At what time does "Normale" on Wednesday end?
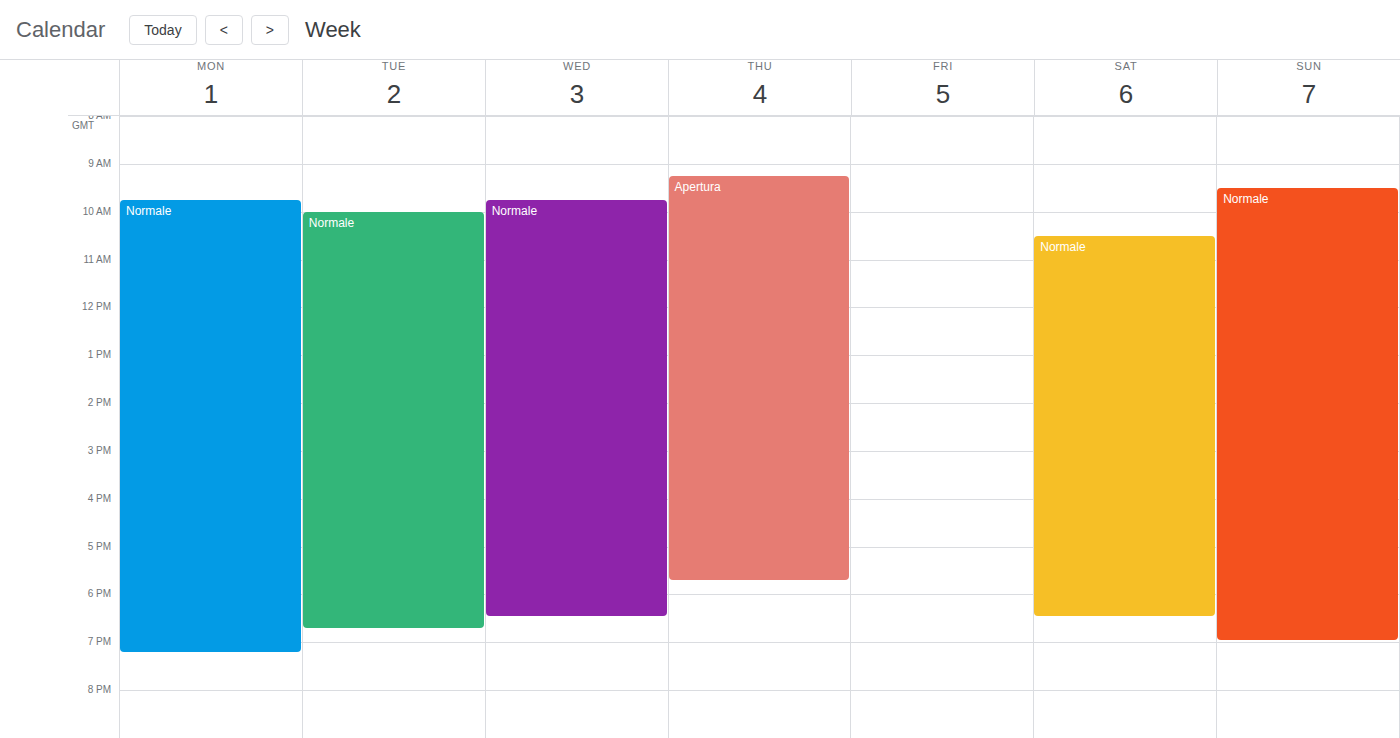
6:30 PM